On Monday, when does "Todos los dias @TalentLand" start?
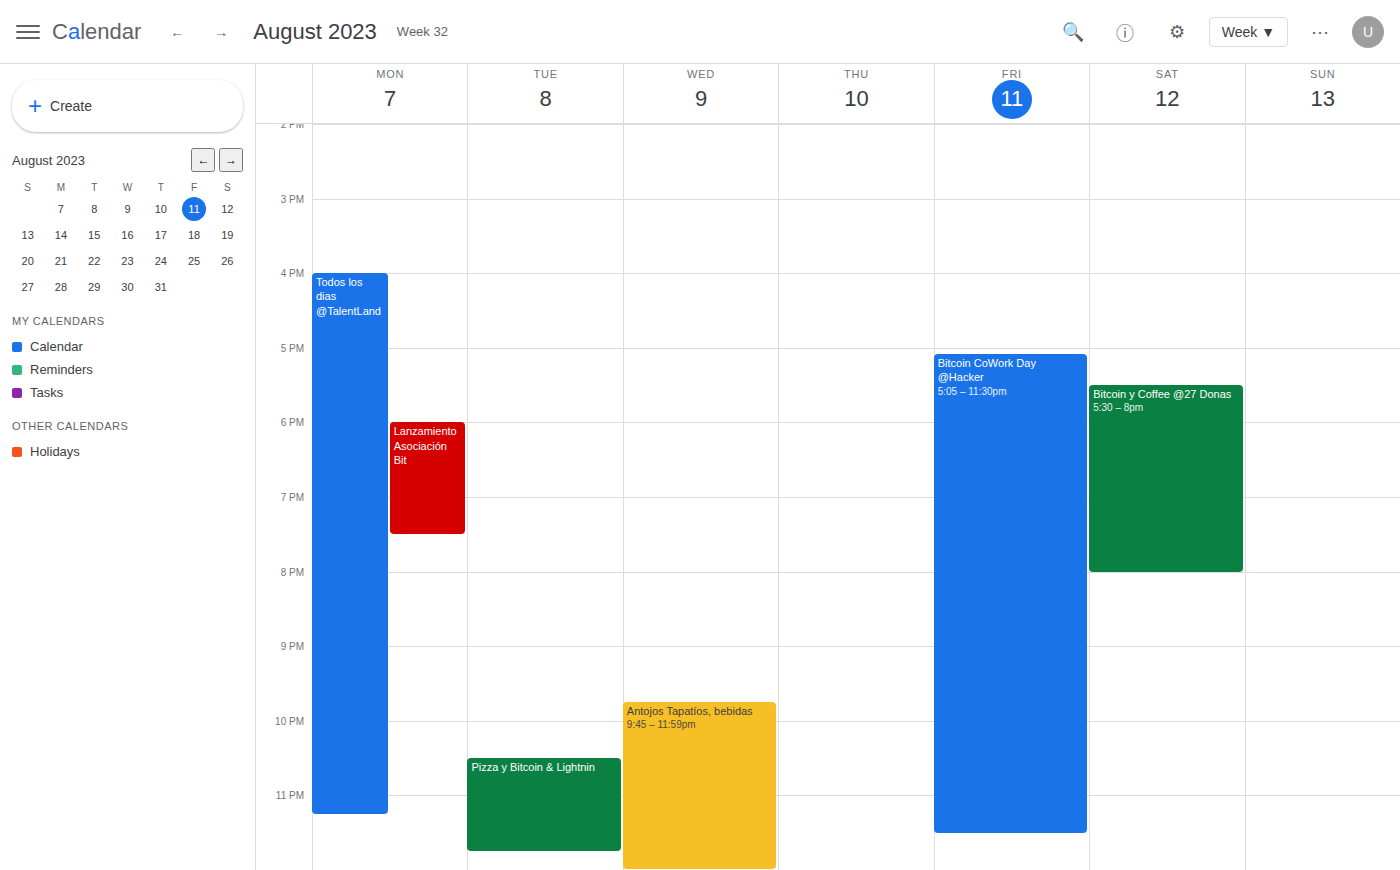
4:00 PM